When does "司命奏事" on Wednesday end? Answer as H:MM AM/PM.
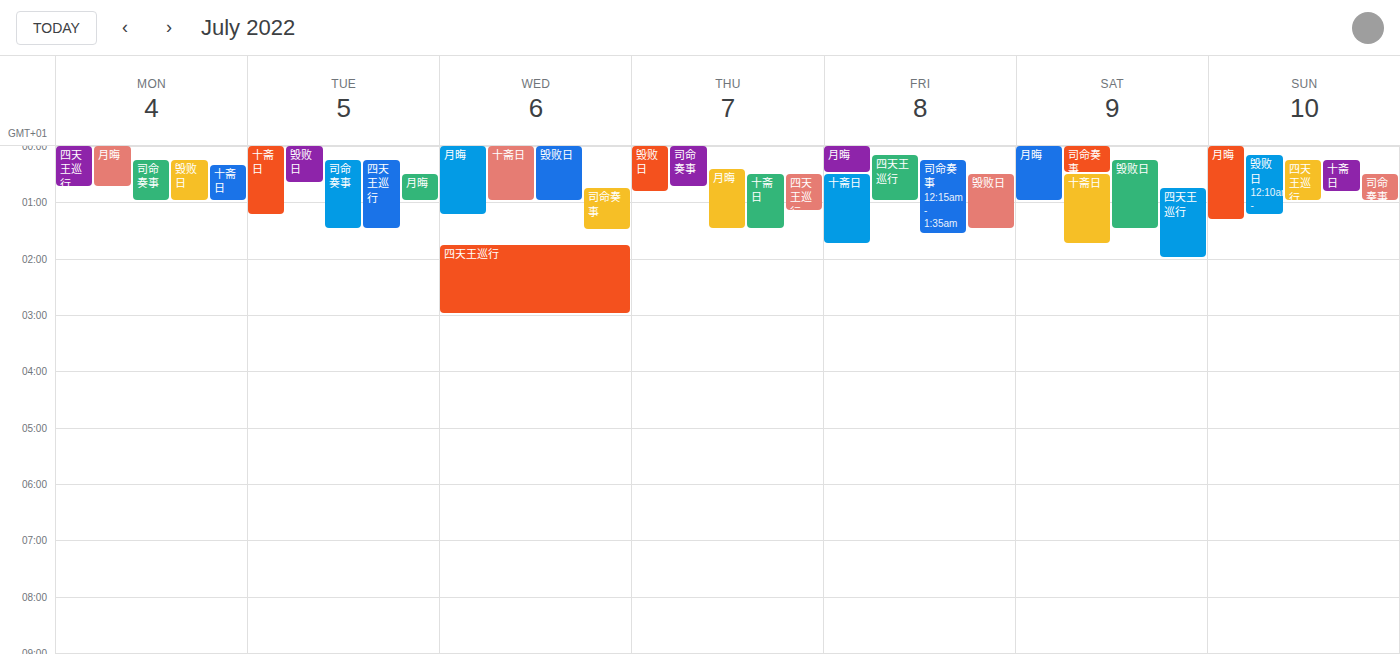
1:30 AM